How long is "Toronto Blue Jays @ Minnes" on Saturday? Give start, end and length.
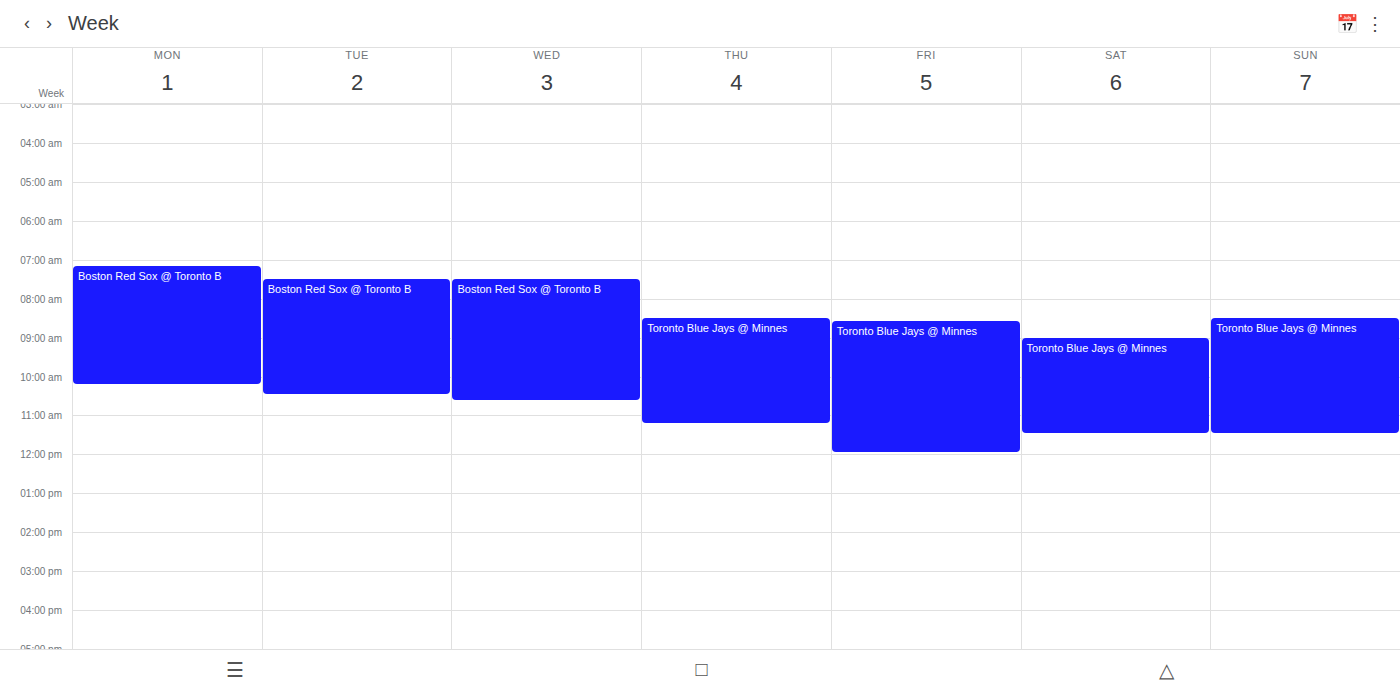
9:00 AM to 11:30 AM, 2 hours 30 minutes